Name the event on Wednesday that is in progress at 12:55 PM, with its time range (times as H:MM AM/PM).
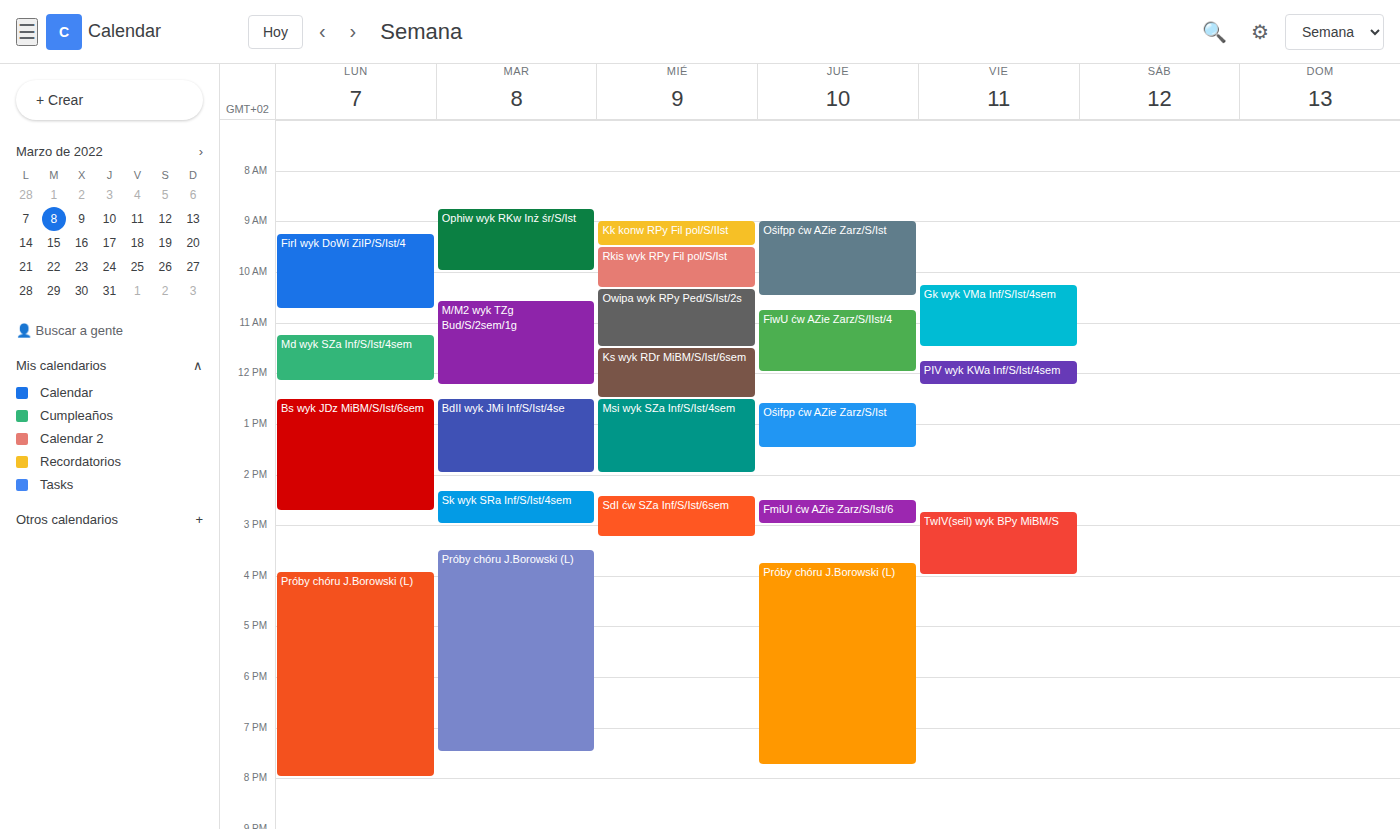
"Msi wyk SZa Inf/S/Ist/4sem", 12:30 PM to 2:00 PM